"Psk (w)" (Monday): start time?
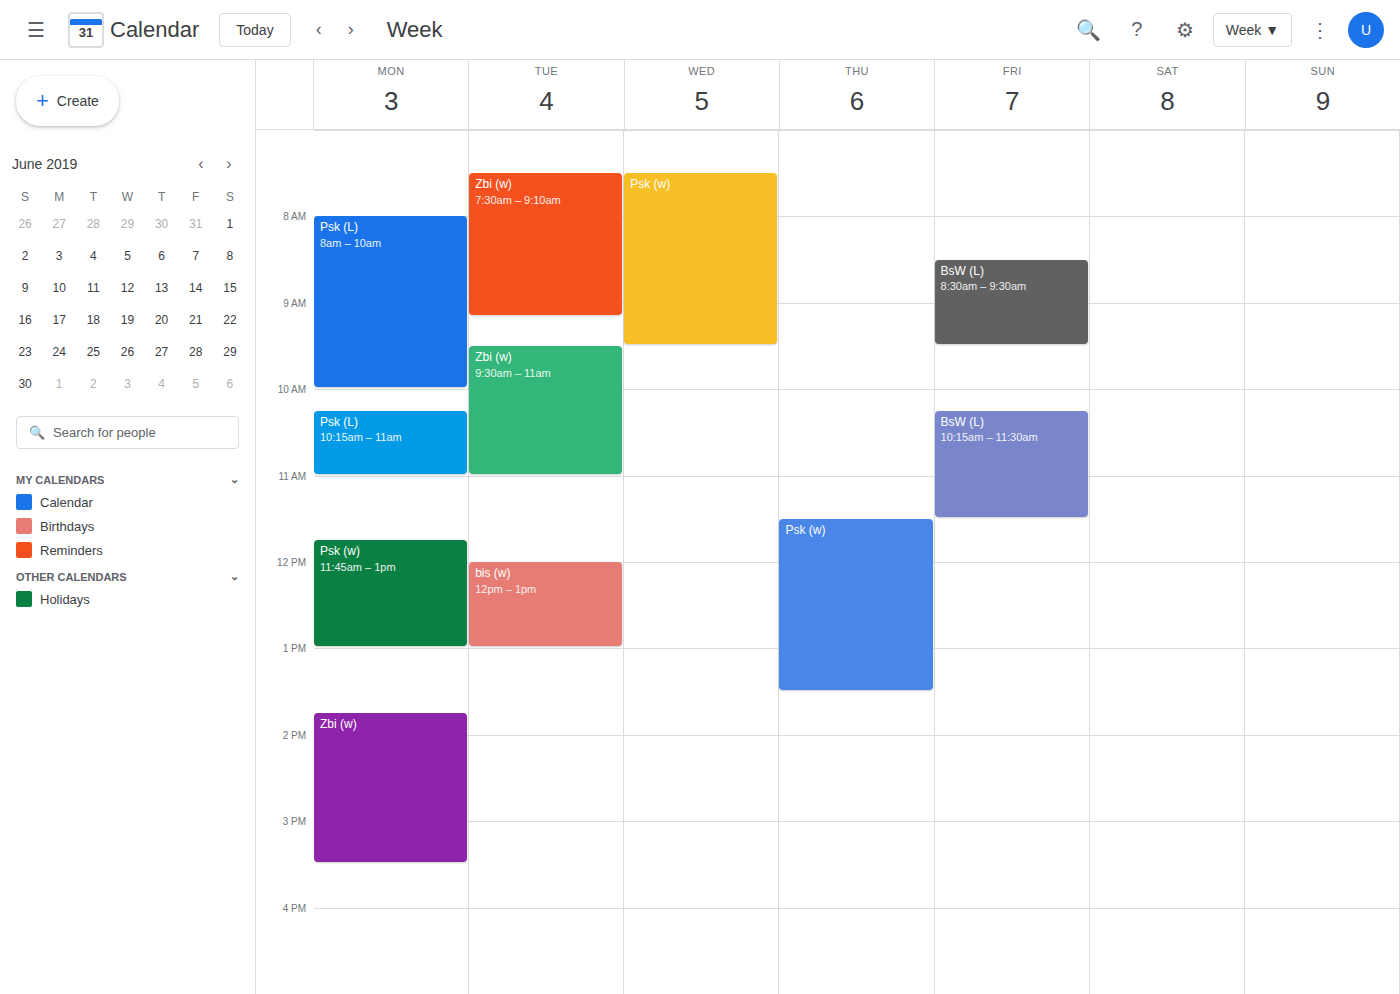
11:45 AM